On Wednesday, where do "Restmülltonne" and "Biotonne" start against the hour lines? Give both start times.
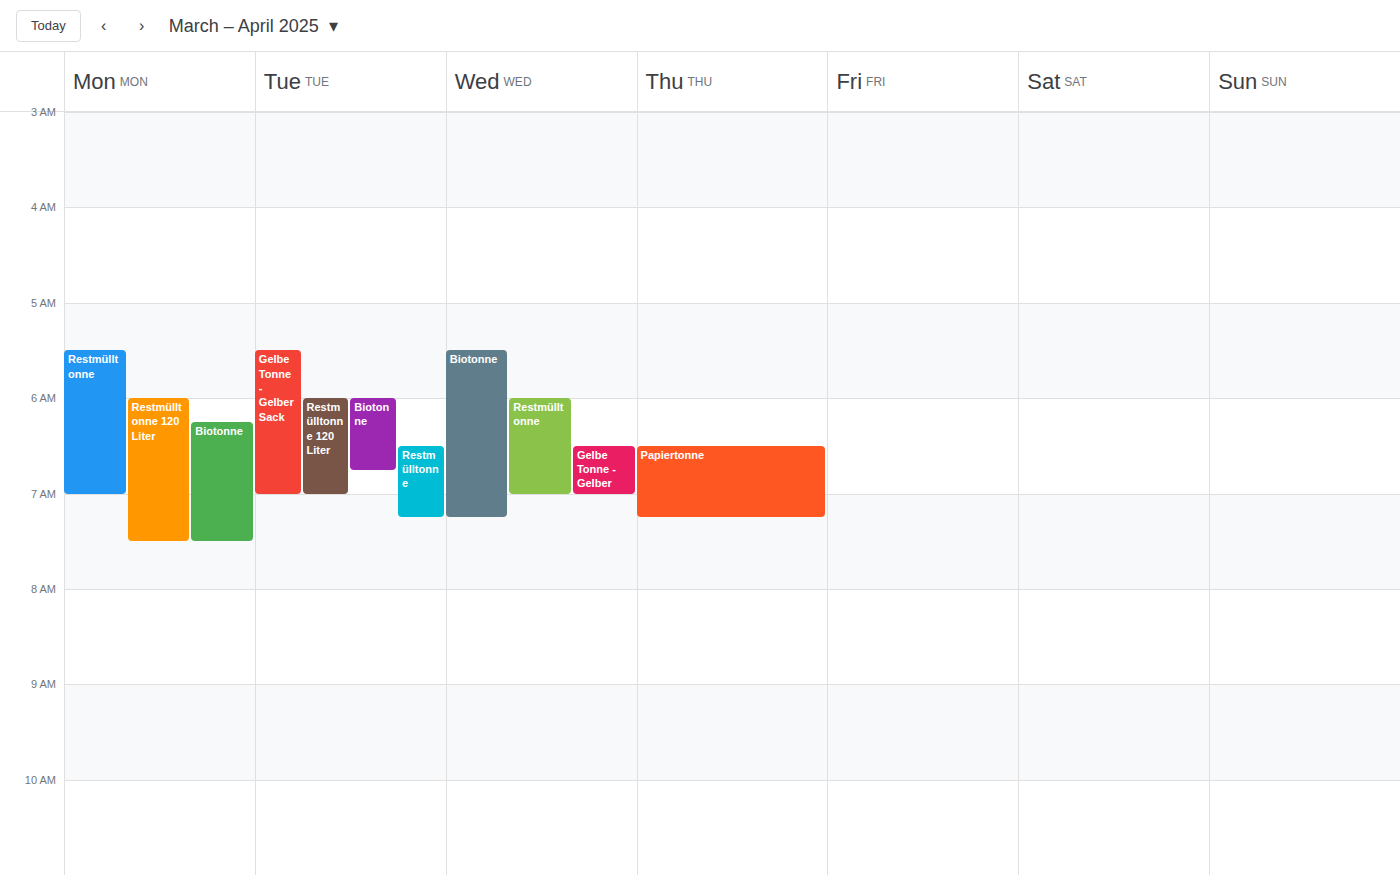
"Restmülltonne": 6:00 AM, exactly on the 6 AM line. "Biotonne": 5:30 AM, halfway between the 5 AM and 6 AM lines.